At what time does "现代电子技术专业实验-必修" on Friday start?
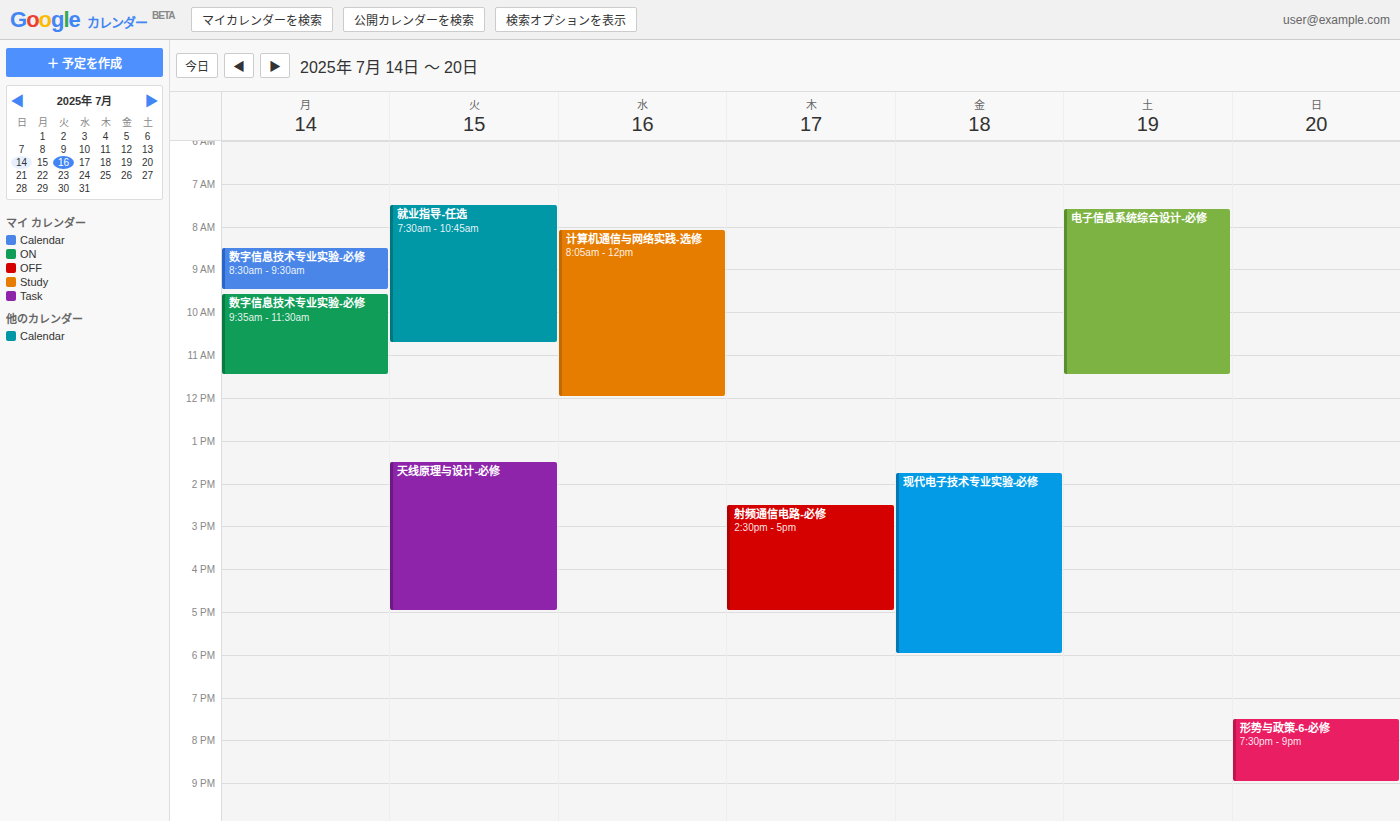
1:45 PM